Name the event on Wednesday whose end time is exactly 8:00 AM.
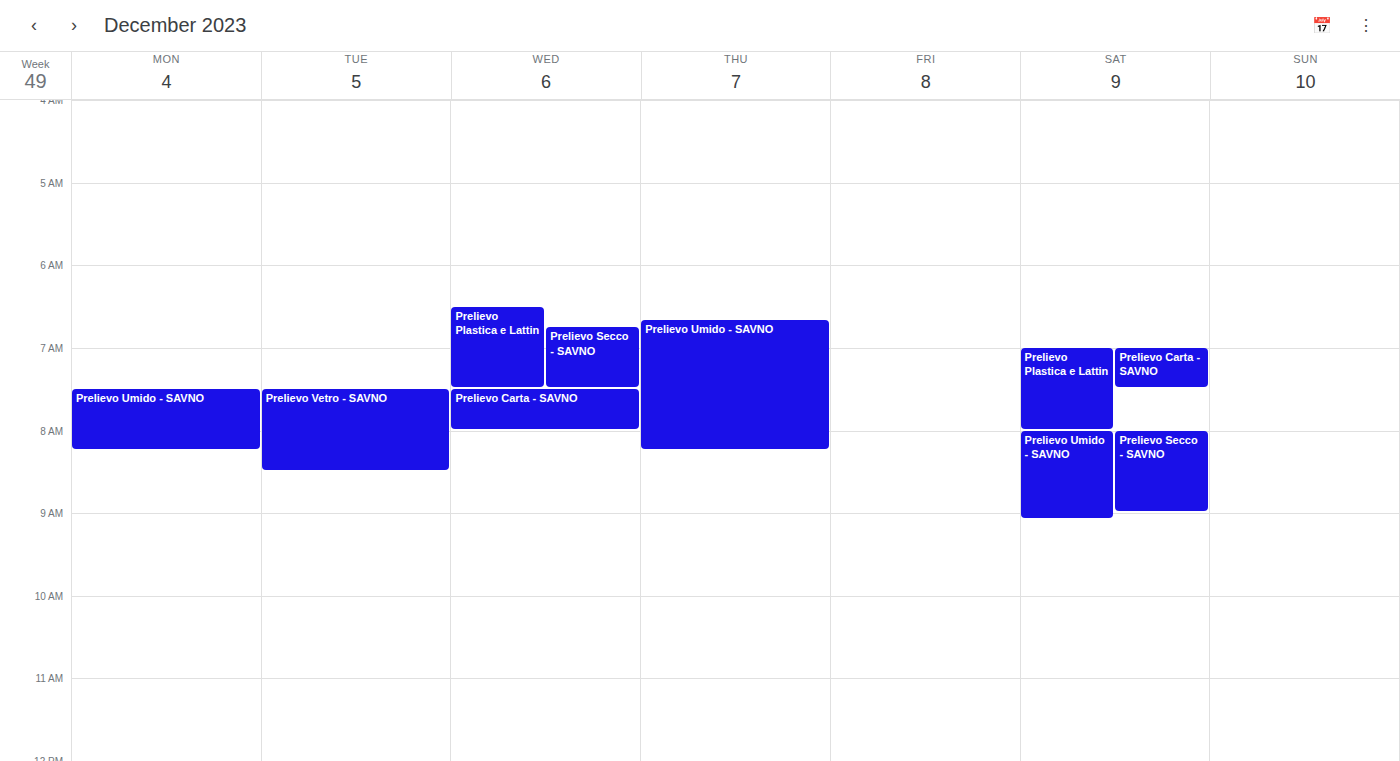
"Prelievo Carta - SAVNO"